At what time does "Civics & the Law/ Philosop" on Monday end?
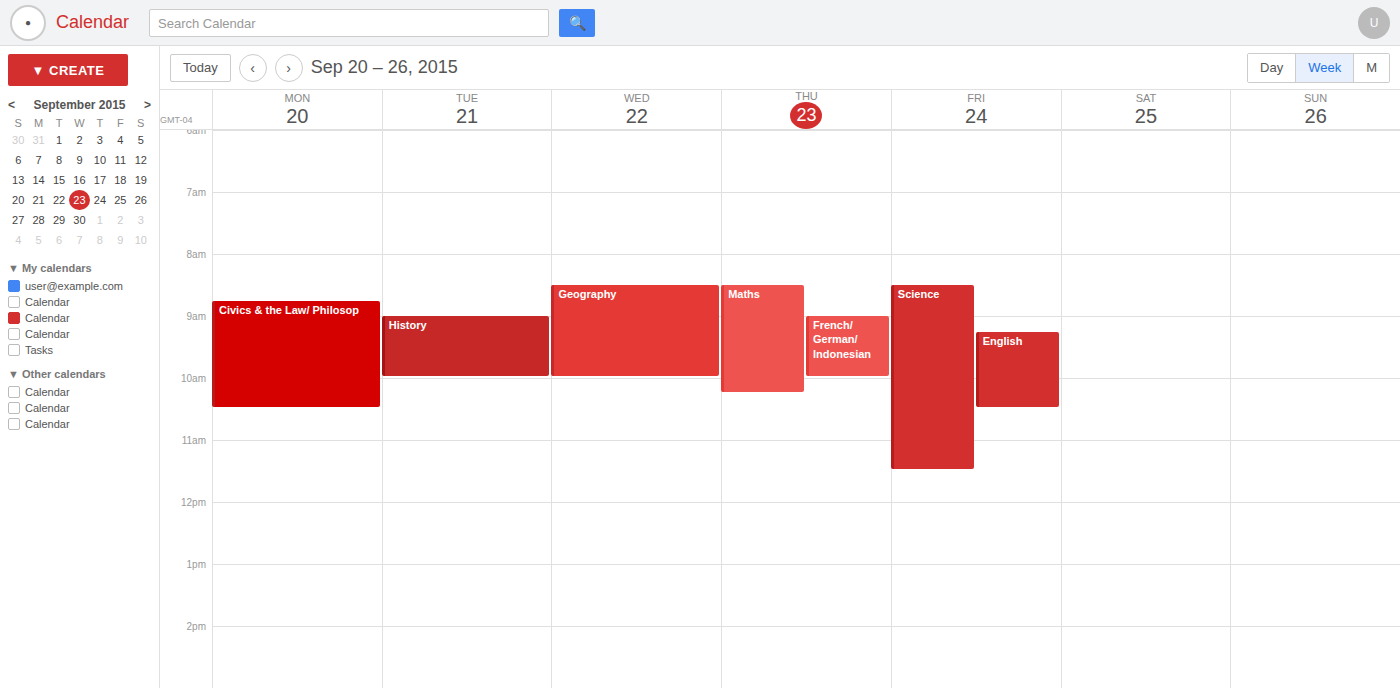
10:30 AM